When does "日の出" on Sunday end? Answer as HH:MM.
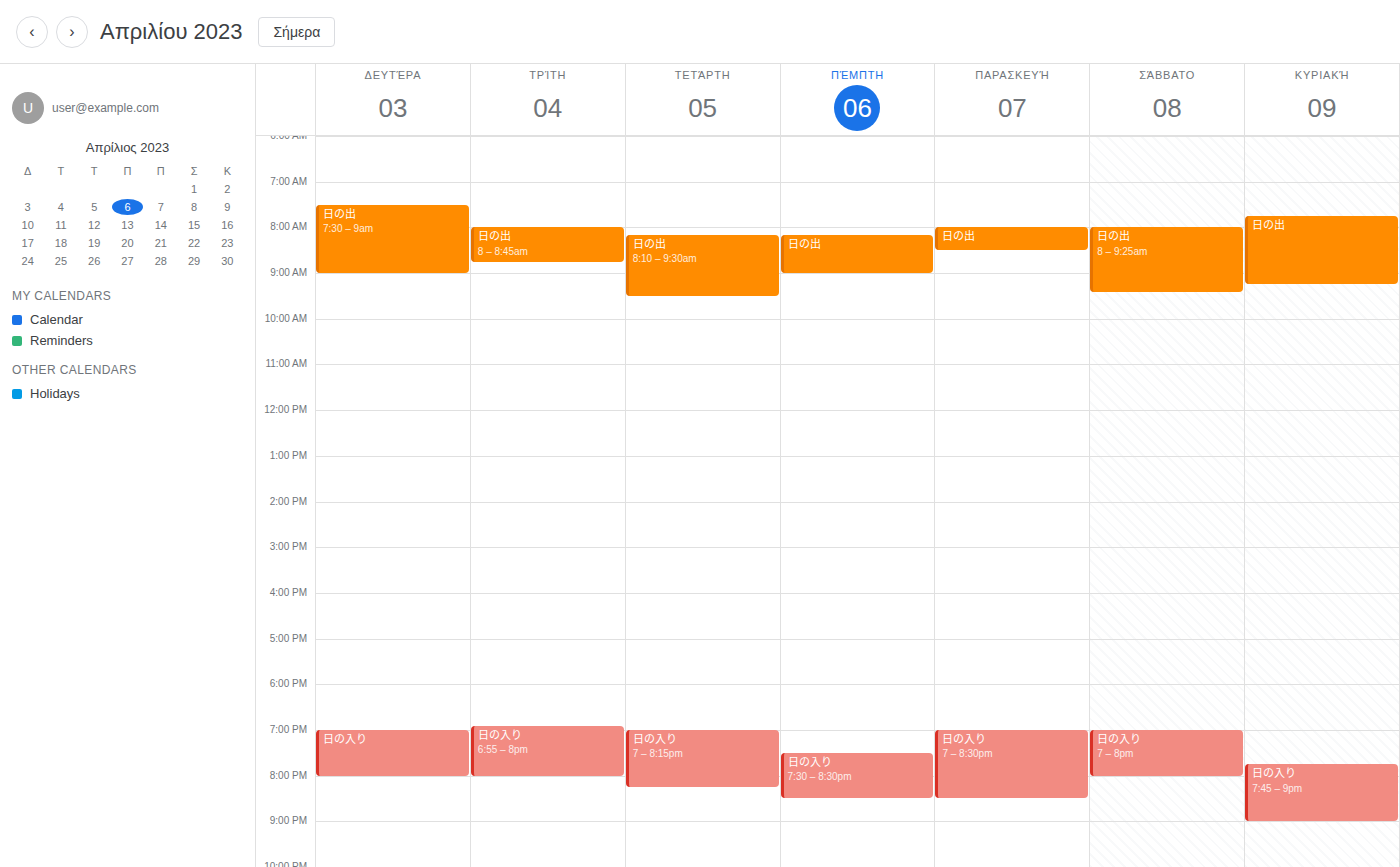
09:15